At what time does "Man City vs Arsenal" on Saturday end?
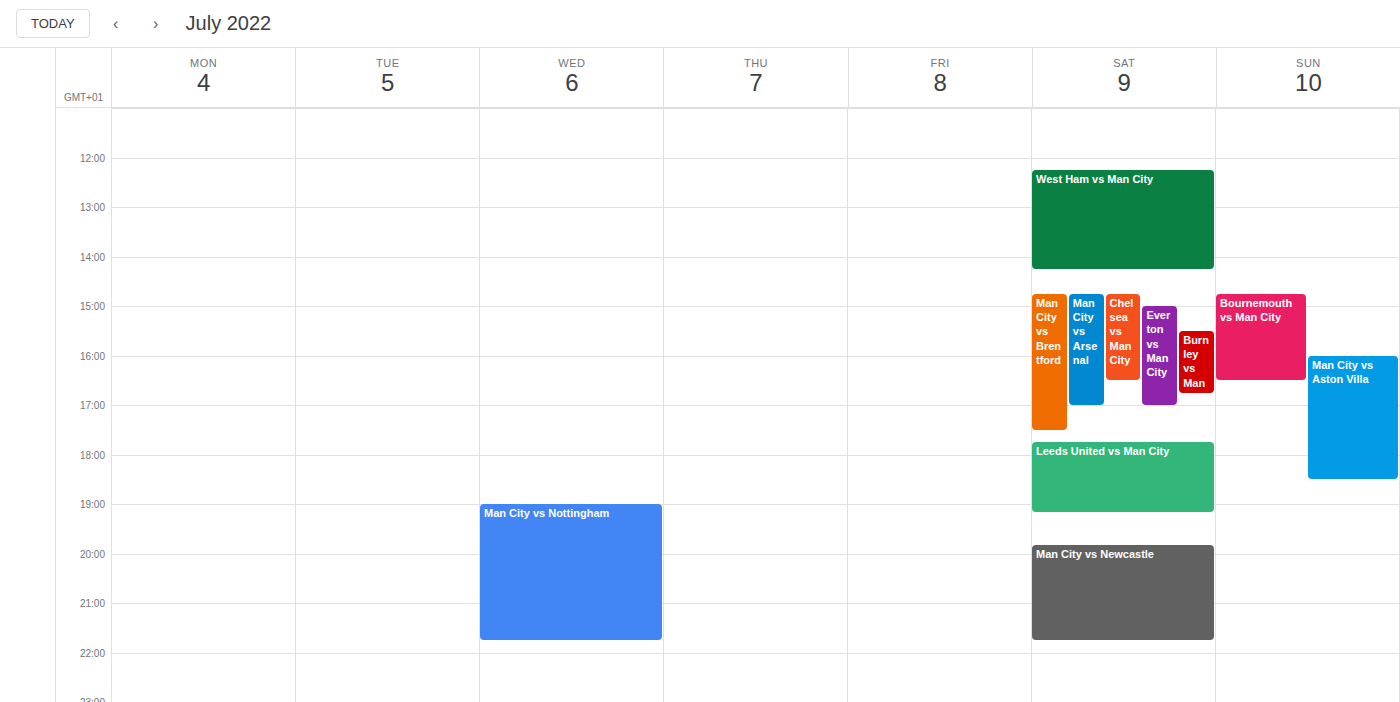
5:00 PM